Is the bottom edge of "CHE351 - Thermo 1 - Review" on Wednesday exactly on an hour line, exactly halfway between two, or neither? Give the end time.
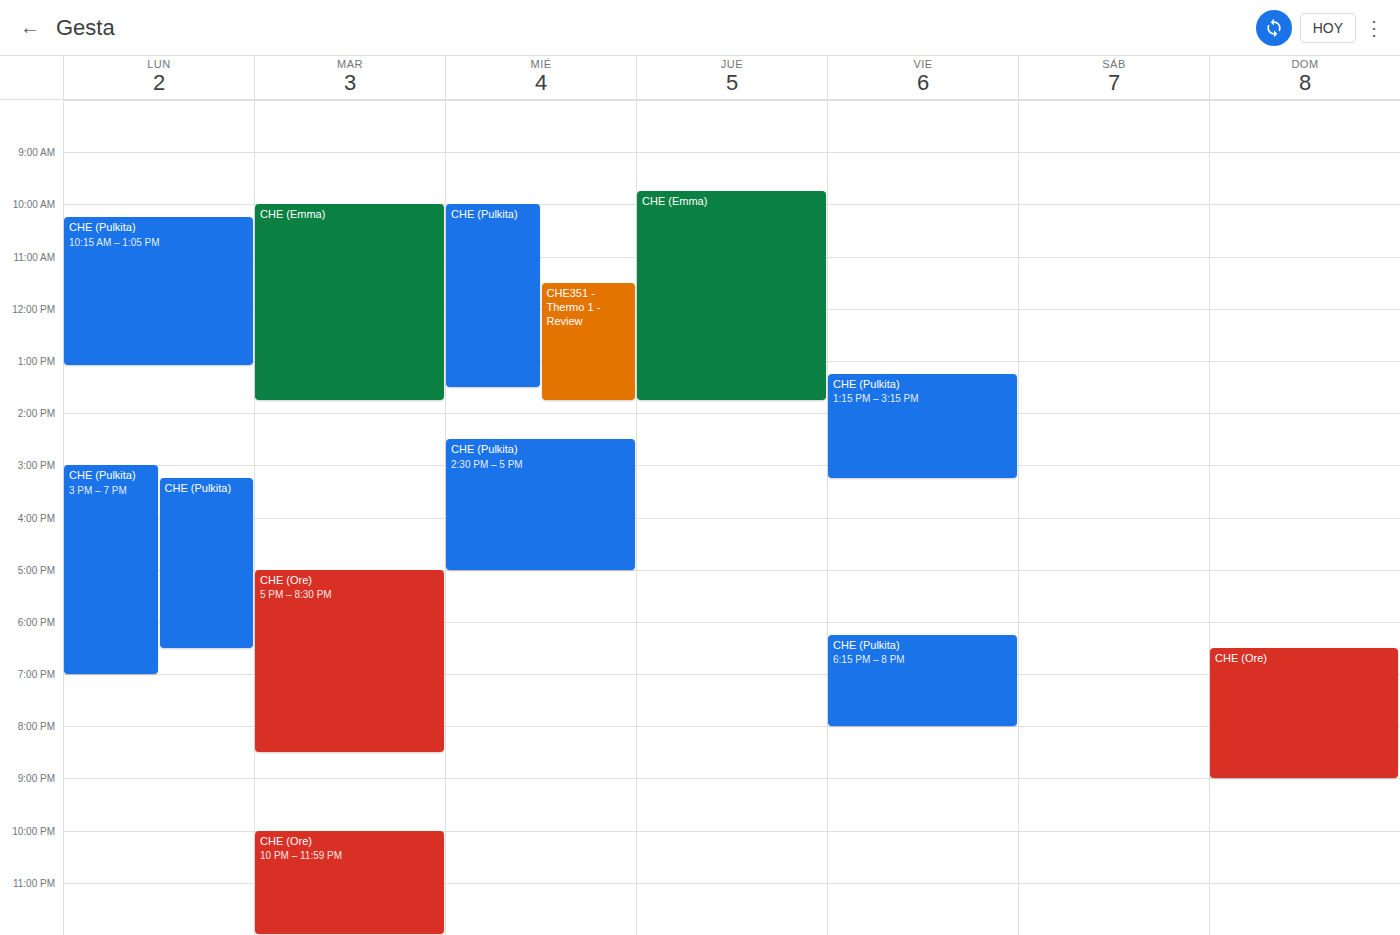
1:45 PM -- neither: three quarters of the way from the 1 PM line to the 2 PM line.